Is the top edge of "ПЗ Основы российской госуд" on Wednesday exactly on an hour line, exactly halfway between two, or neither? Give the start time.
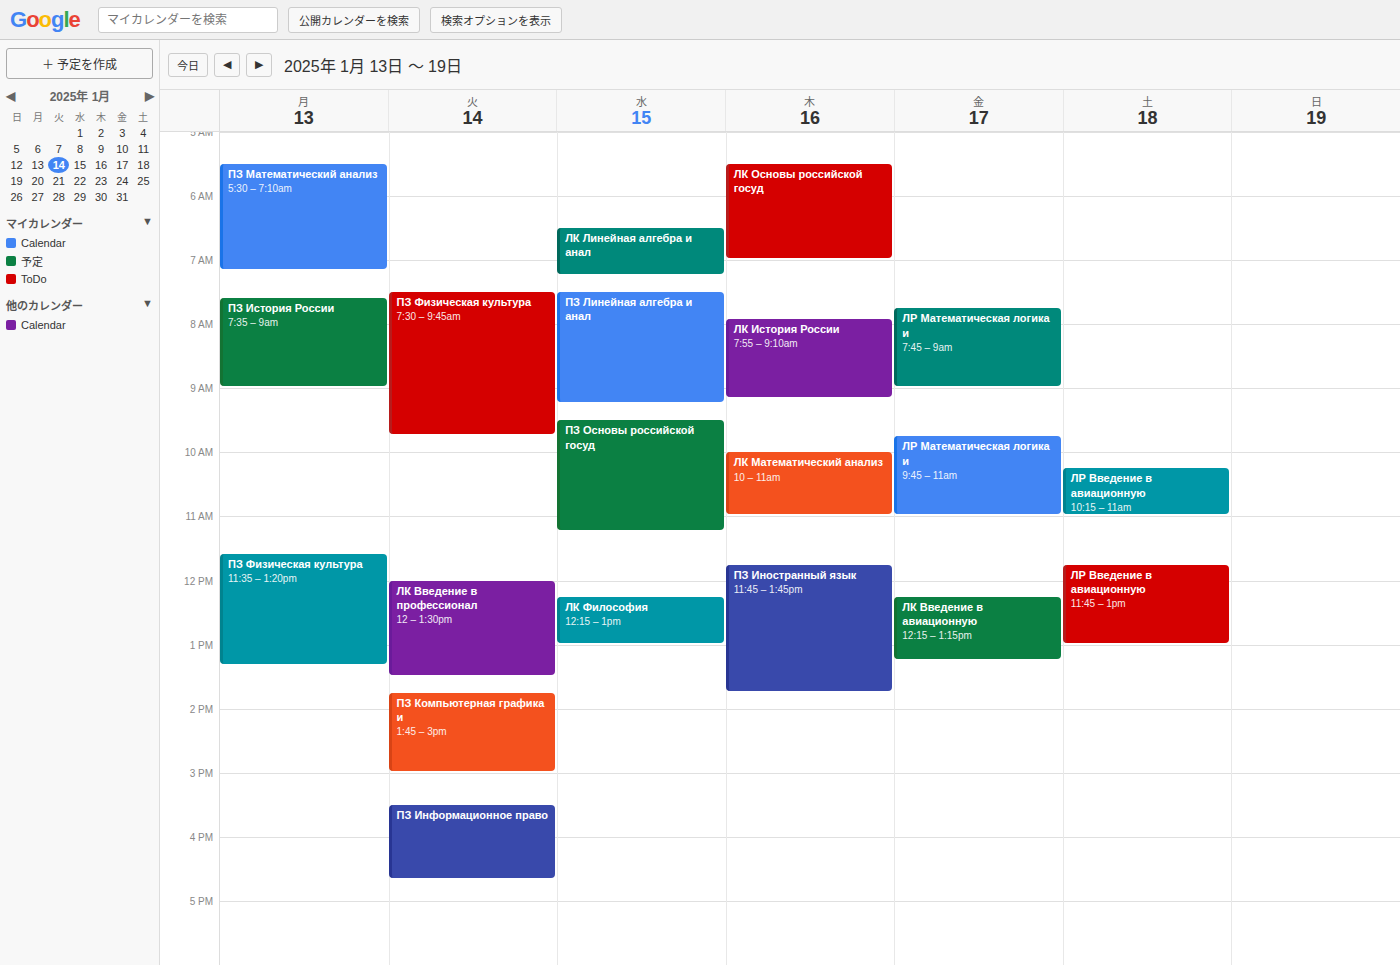
9:30 AM -- halfway between the 9 AM and 10 AM lines.